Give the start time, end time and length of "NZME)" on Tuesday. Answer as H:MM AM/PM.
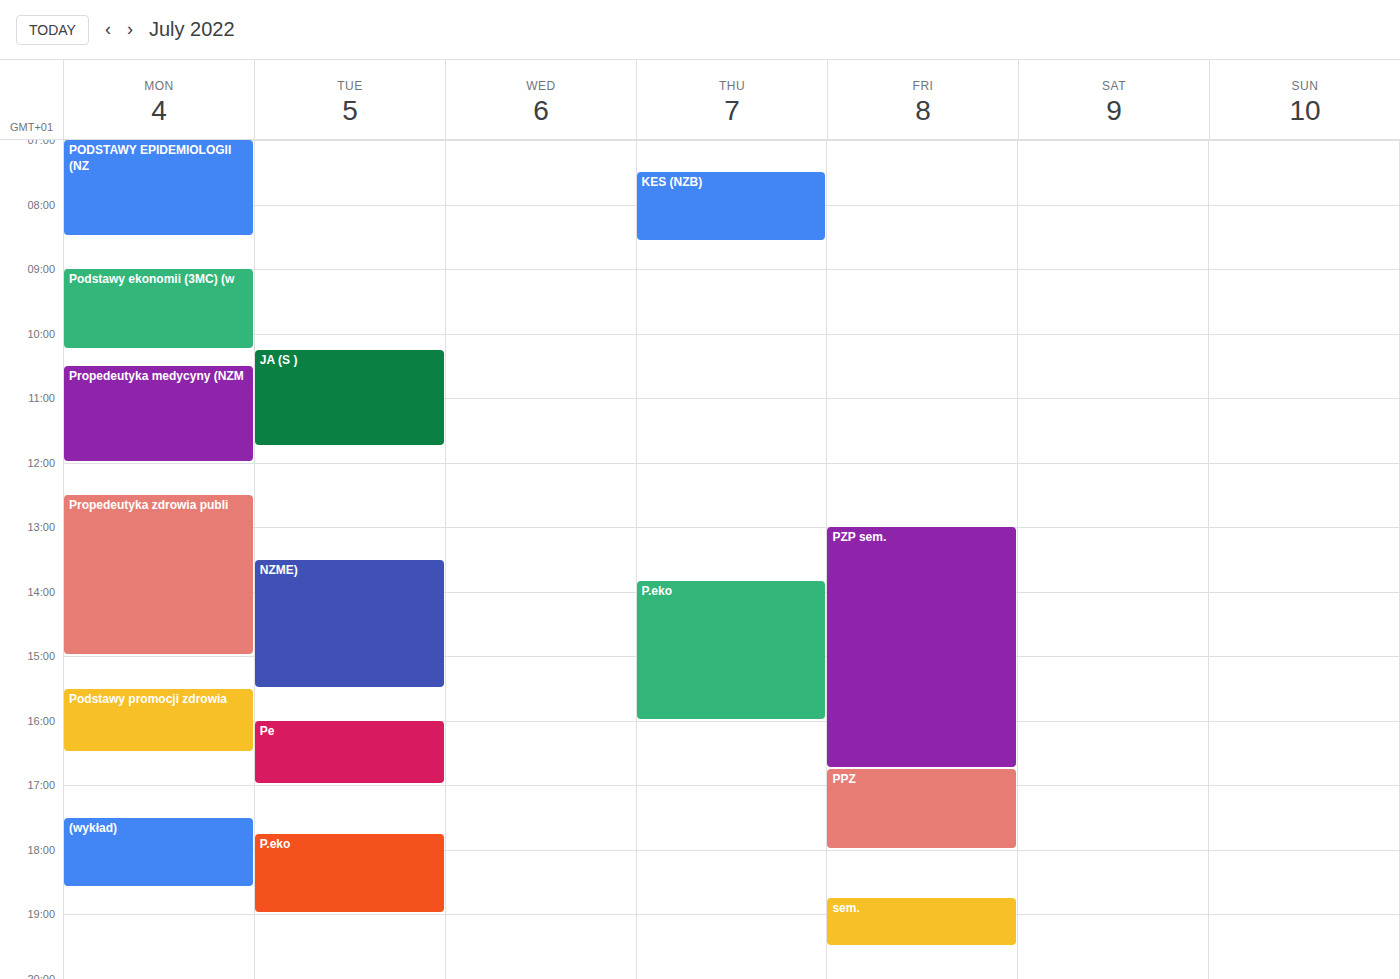
1:30 PM to 3:30 PM, 2 hours